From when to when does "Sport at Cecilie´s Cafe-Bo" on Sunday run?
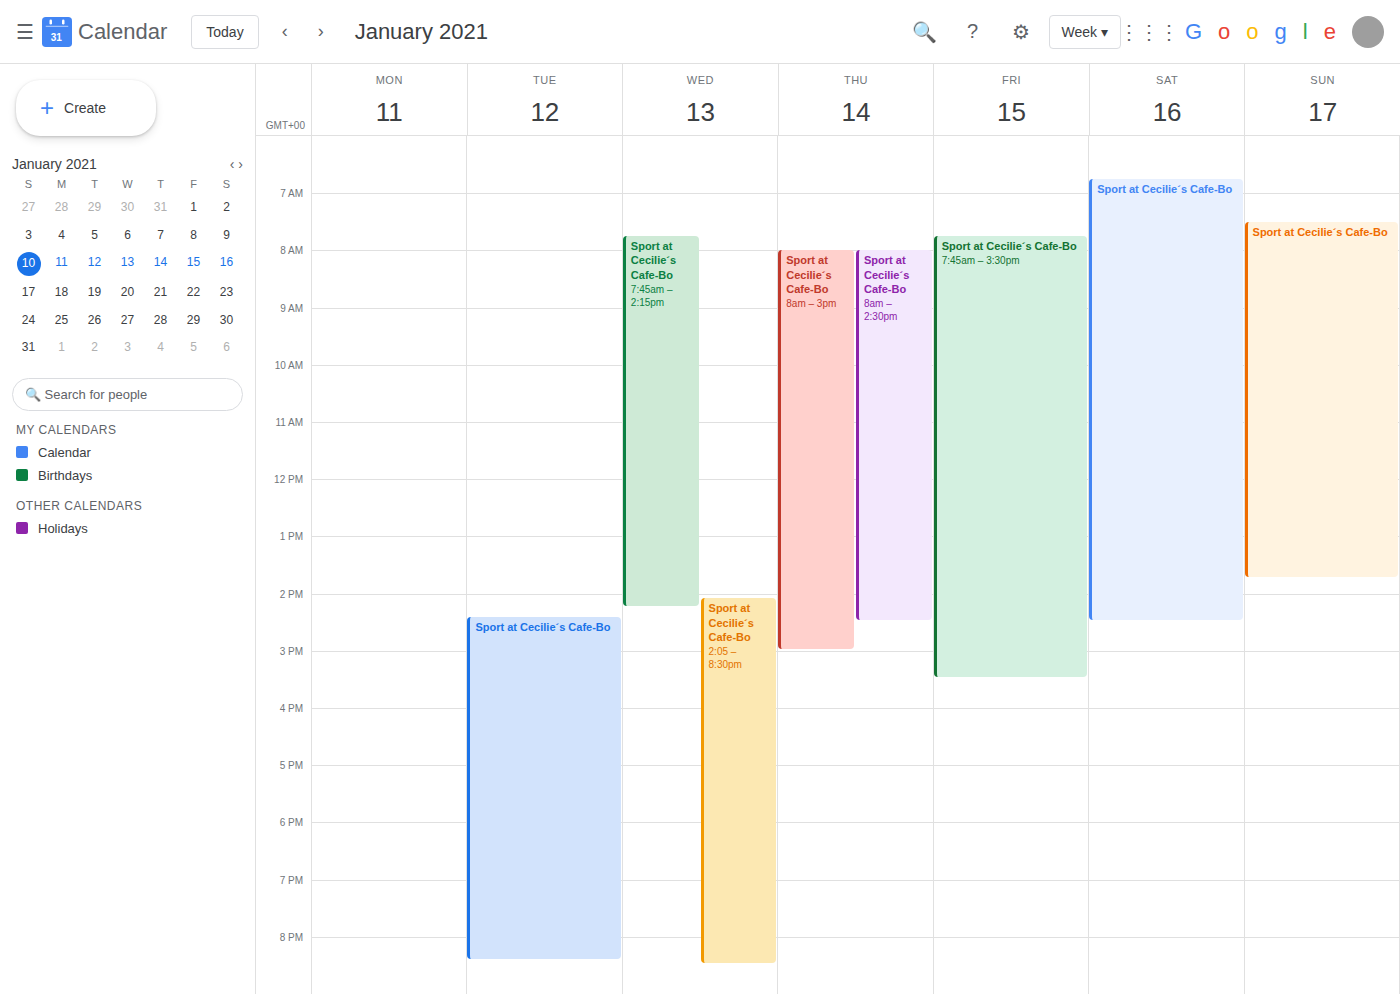
7:30 AM to 1:45 PM